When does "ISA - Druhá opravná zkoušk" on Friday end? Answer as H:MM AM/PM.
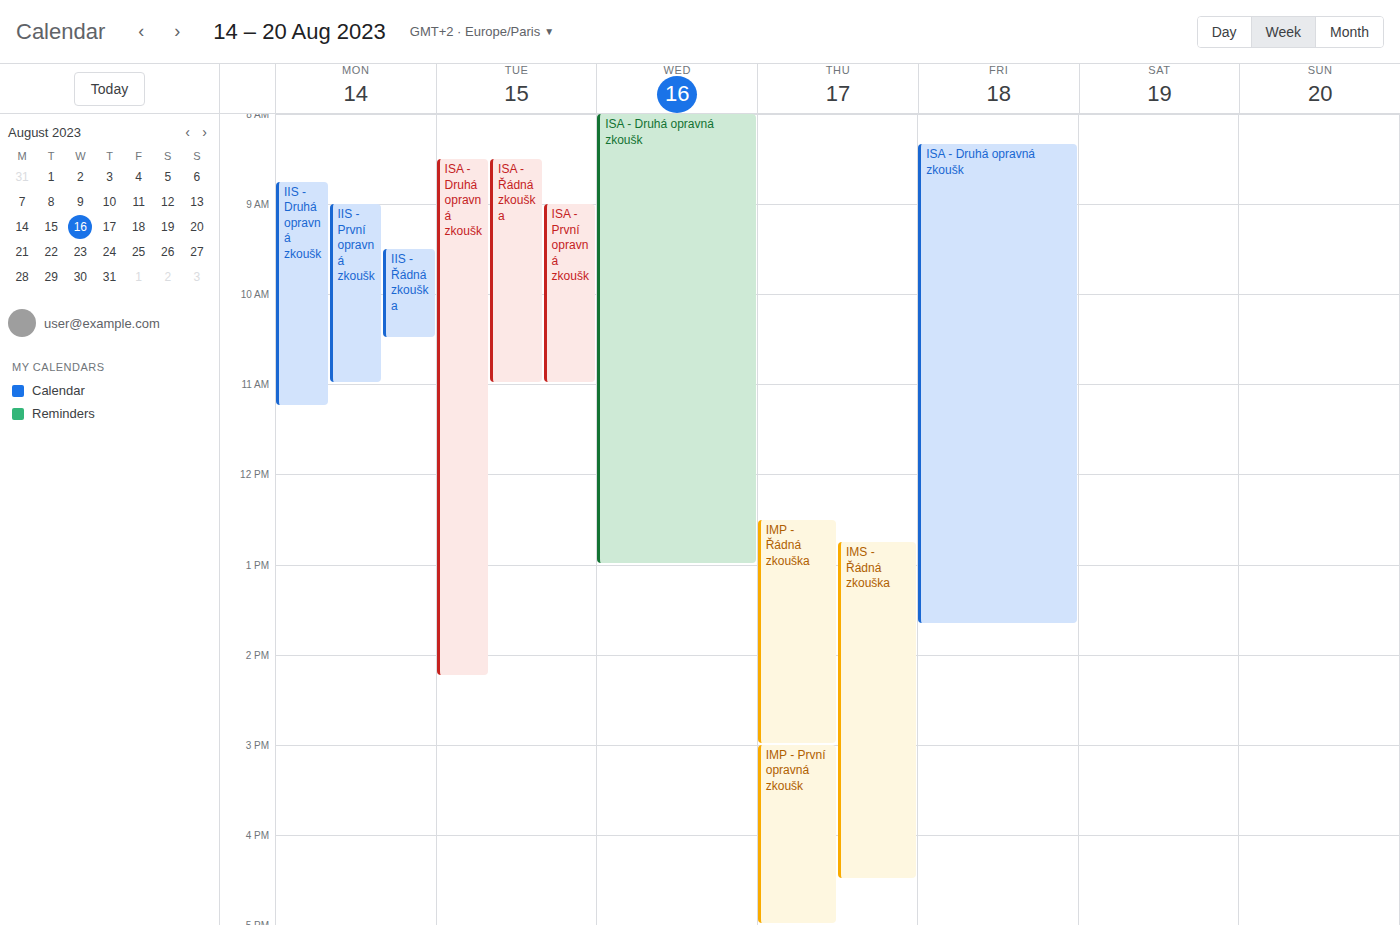
1:40 PM